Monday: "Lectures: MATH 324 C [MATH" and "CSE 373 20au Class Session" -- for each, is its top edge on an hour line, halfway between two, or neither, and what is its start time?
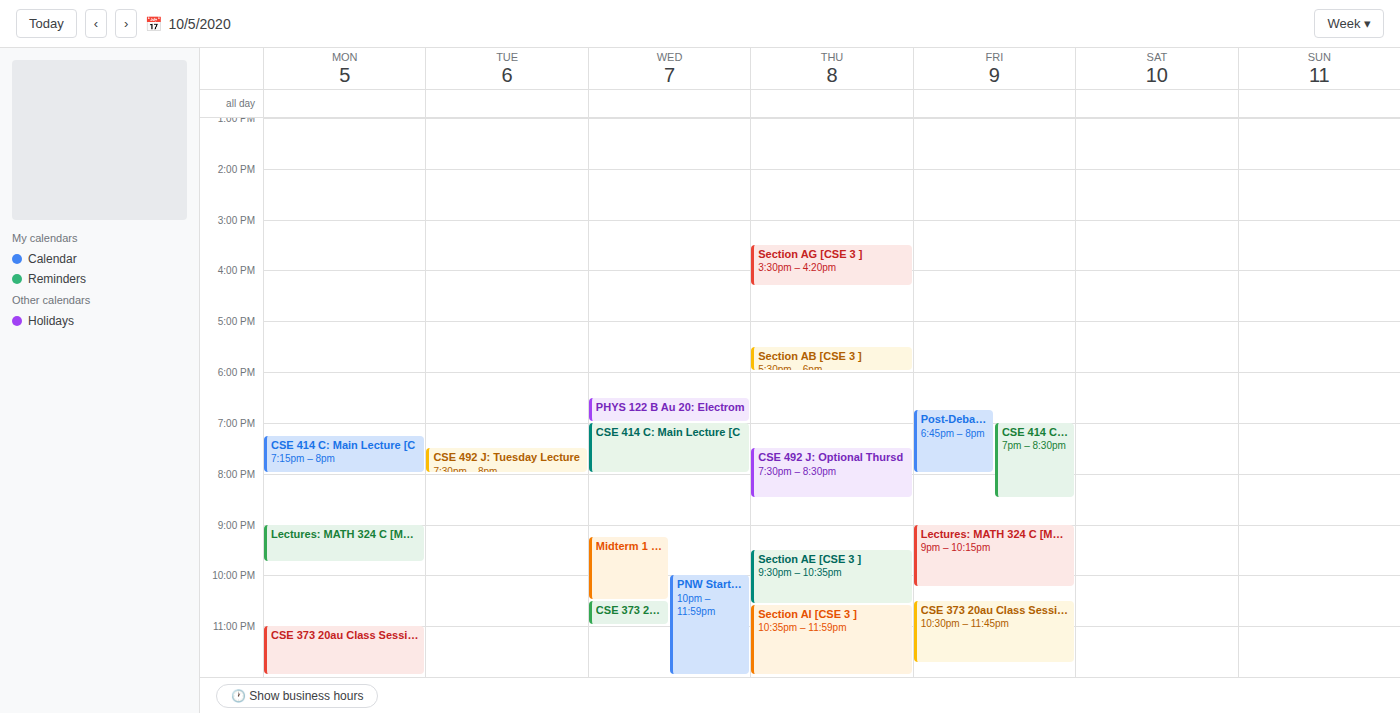
"Lectures: MATH 324 C [MATH": 9:00 PM, exactly on the 9 PM line. "CSE 373 20au Class Session": 11:00 PM, exactly on the 11 PM line.